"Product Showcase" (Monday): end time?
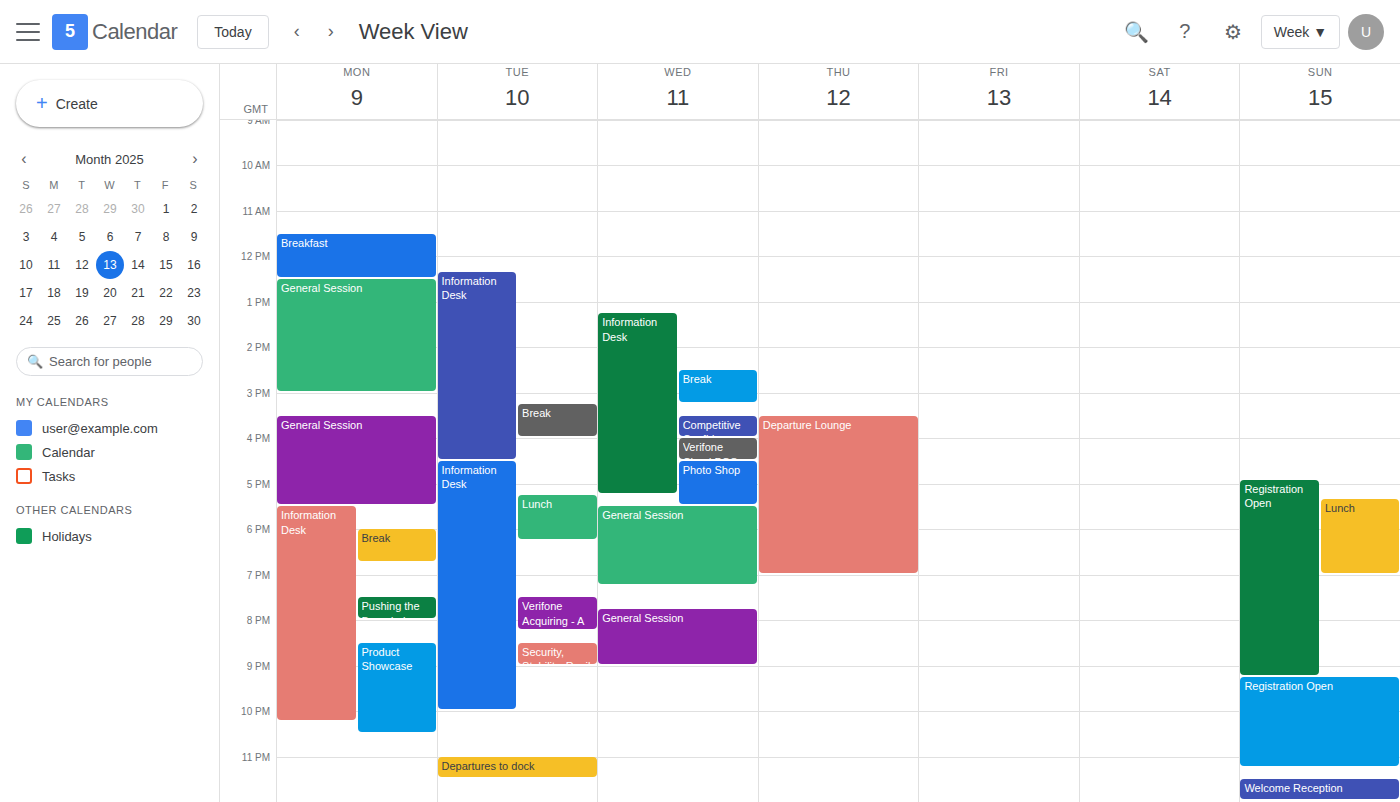
10:30 PM